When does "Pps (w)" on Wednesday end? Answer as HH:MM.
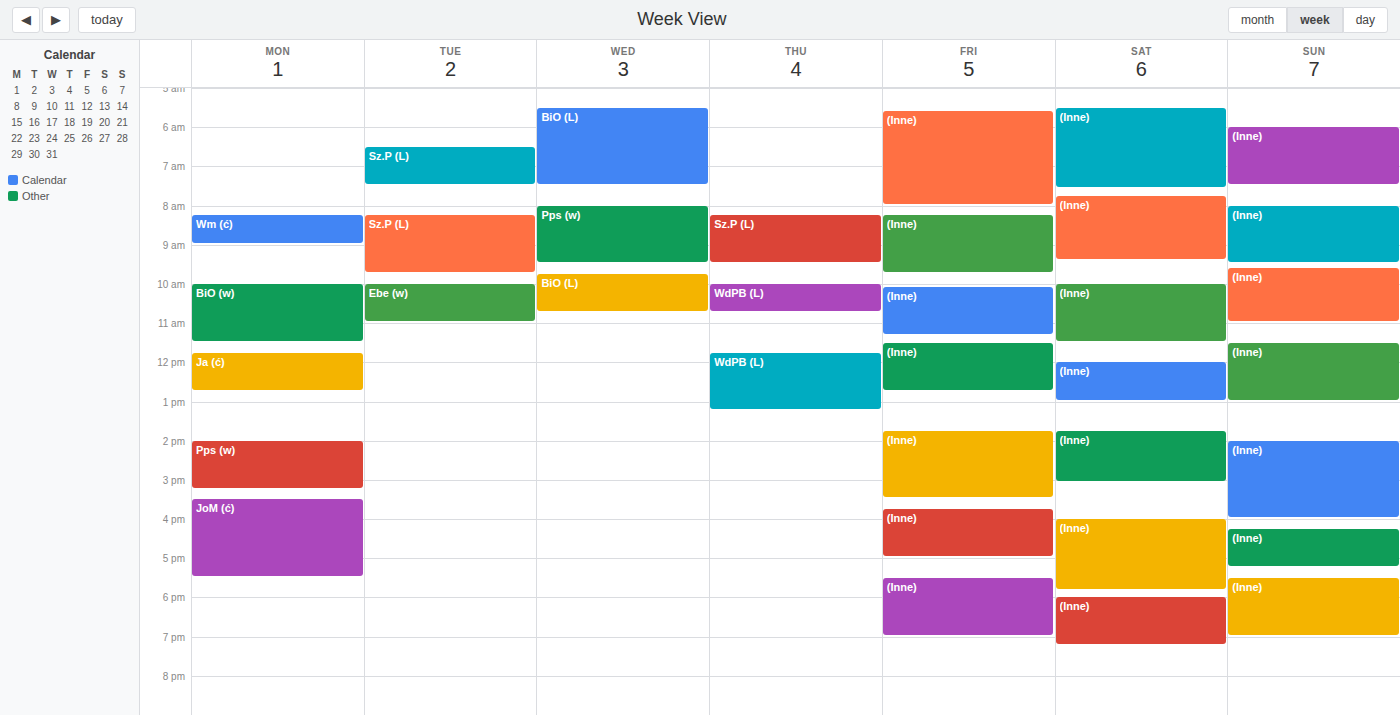
09:30